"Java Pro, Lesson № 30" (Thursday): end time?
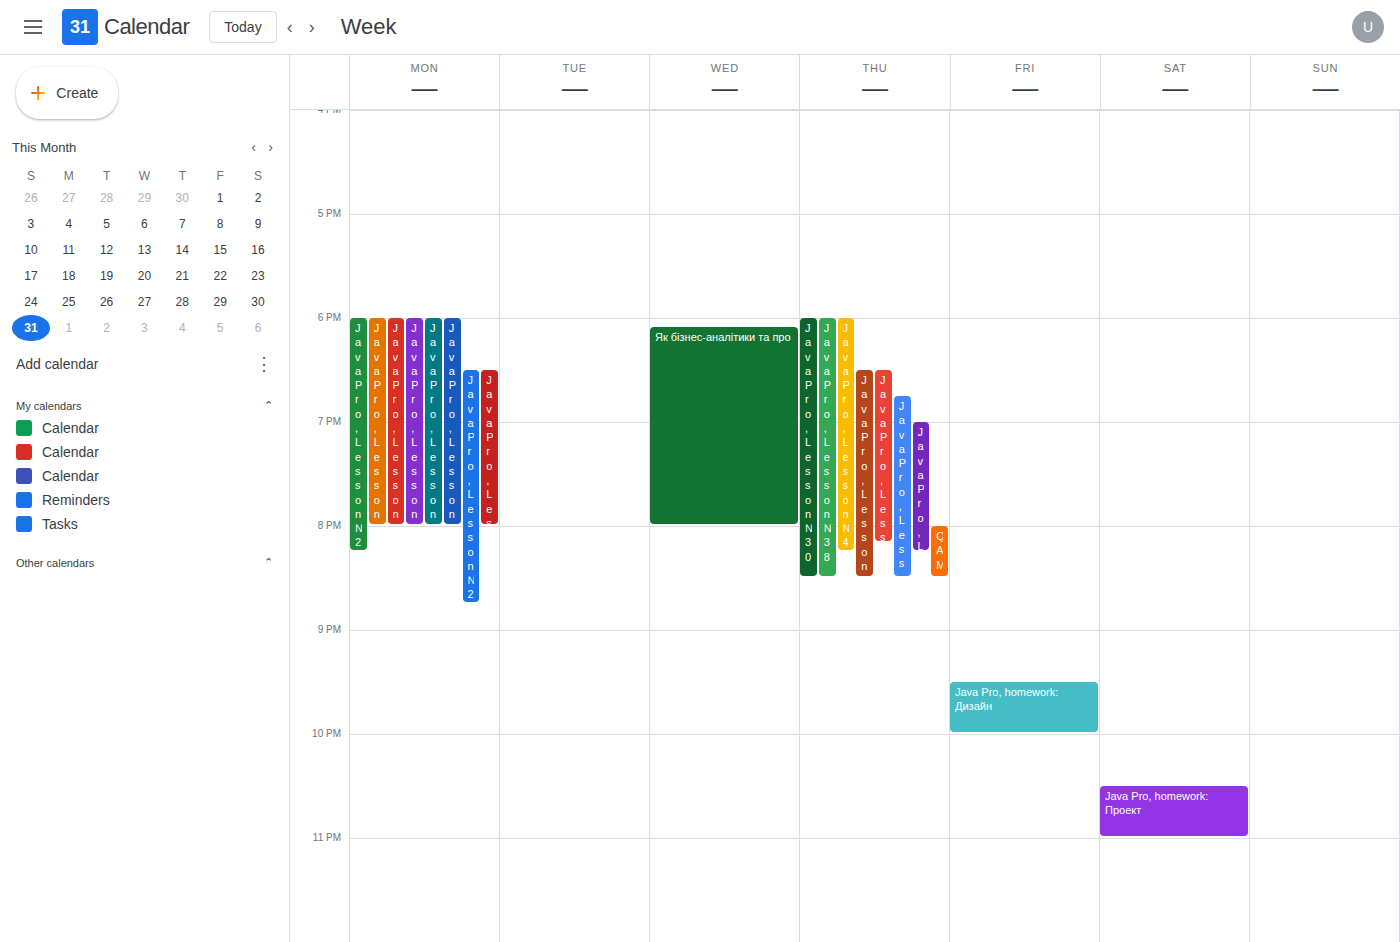
20:30